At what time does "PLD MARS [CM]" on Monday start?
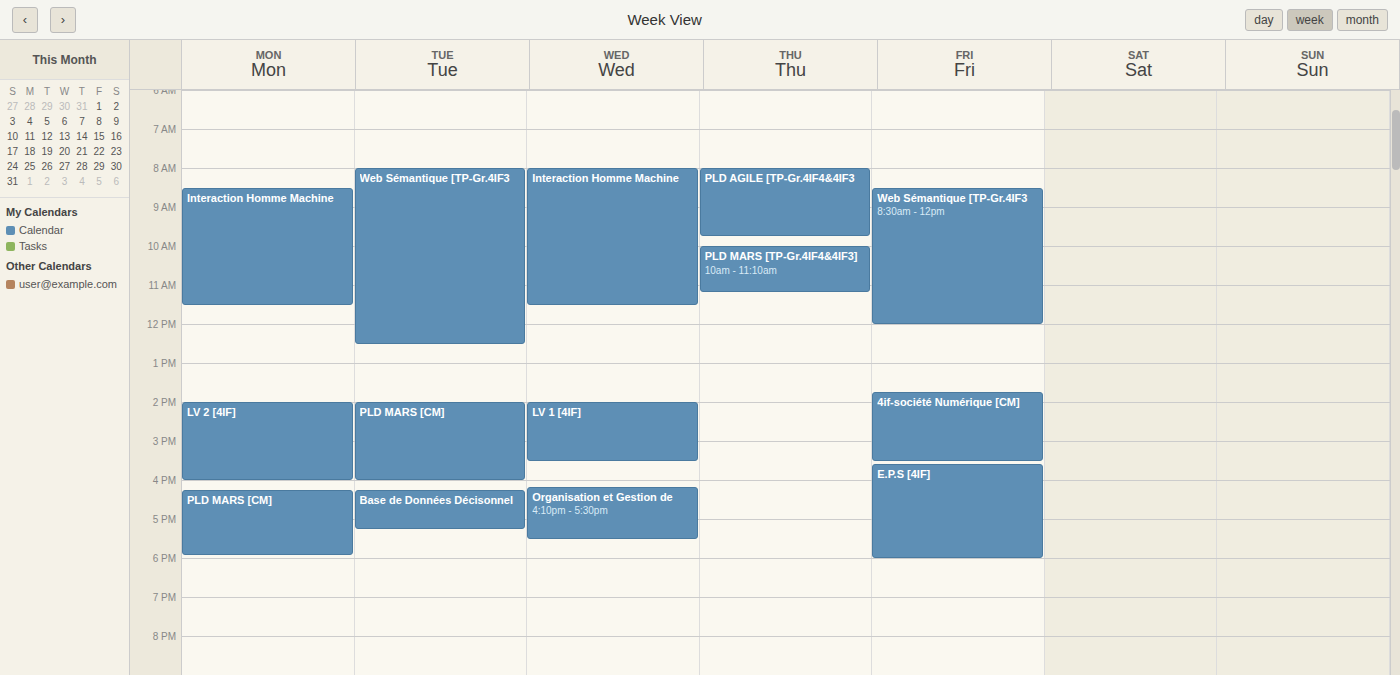
4:15 PM